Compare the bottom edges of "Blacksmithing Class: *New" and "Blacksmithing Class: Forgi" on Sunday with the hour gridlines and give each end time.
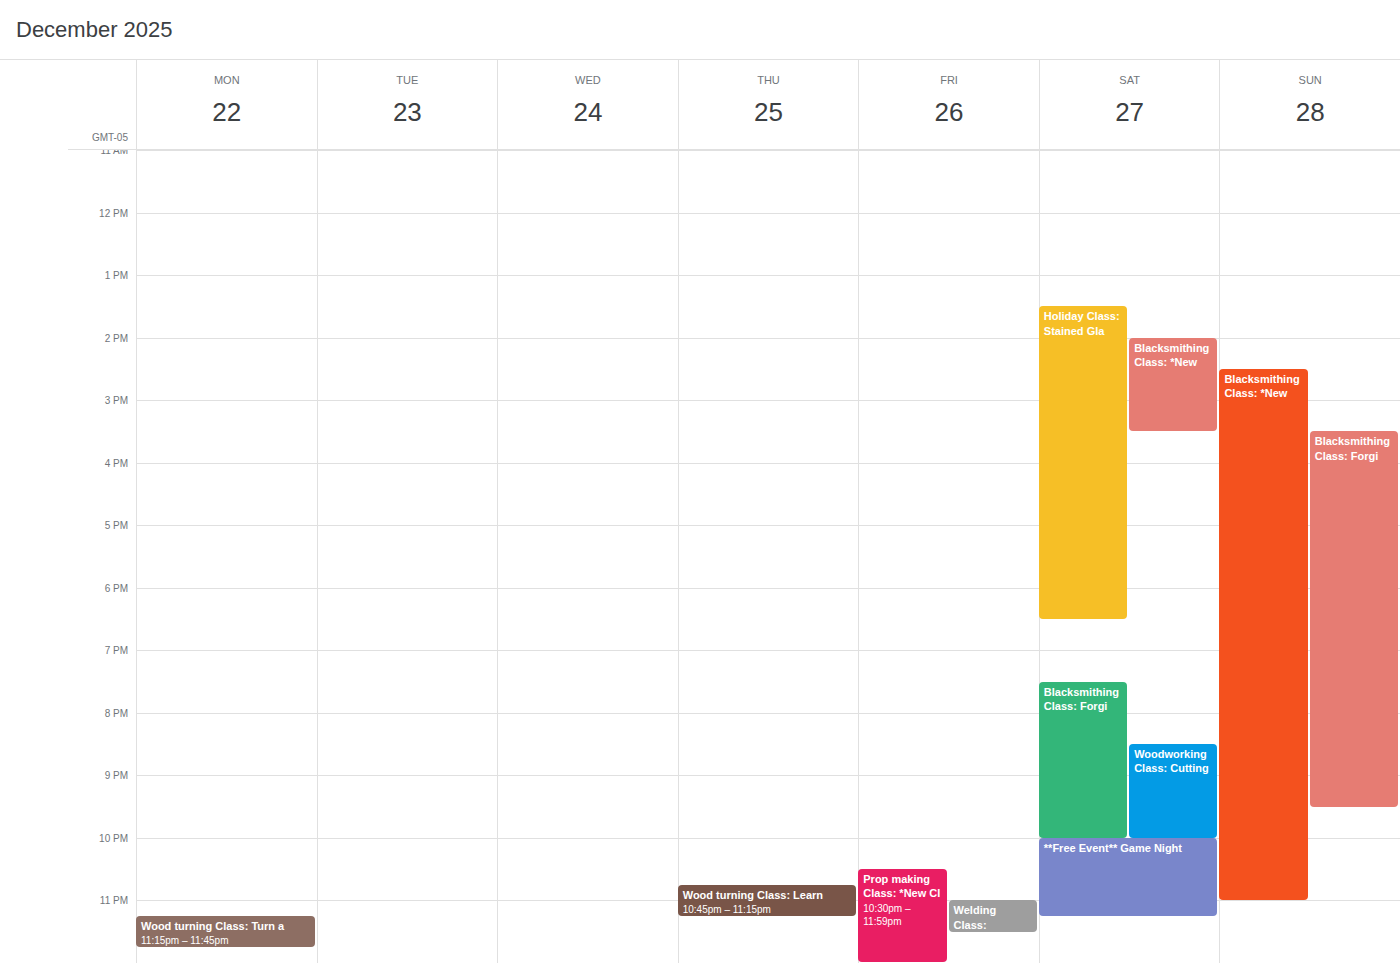
"Blacksmithing Class: *New": 11:00 PM, exactly on the 11 PM line. "Blacksmithing Class: Forgi": 9:30 PM, halfway between the 9 PM and 10 PM lines.